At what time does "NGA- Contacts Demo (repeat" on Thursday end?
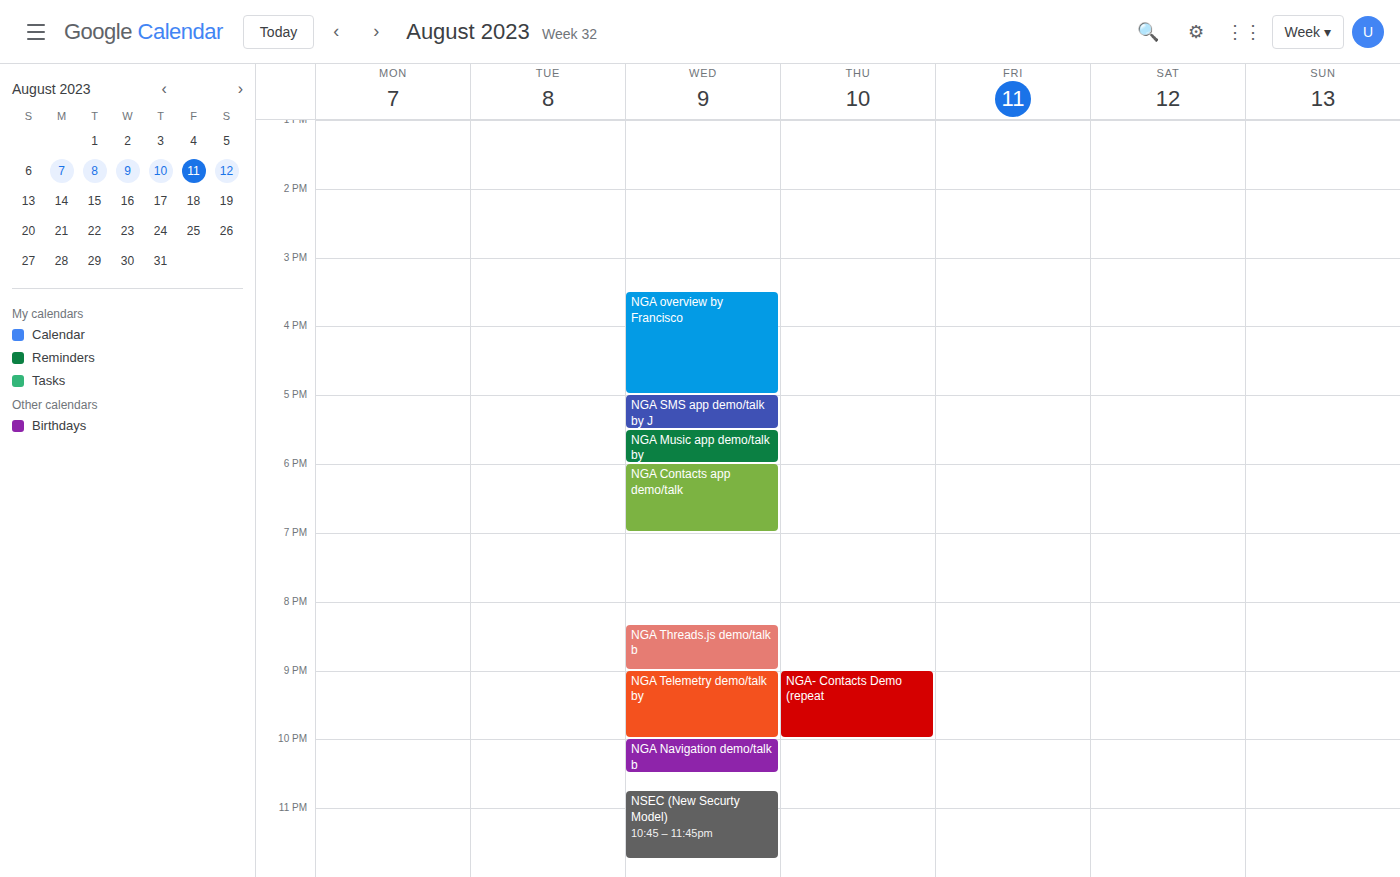
10:00 PM